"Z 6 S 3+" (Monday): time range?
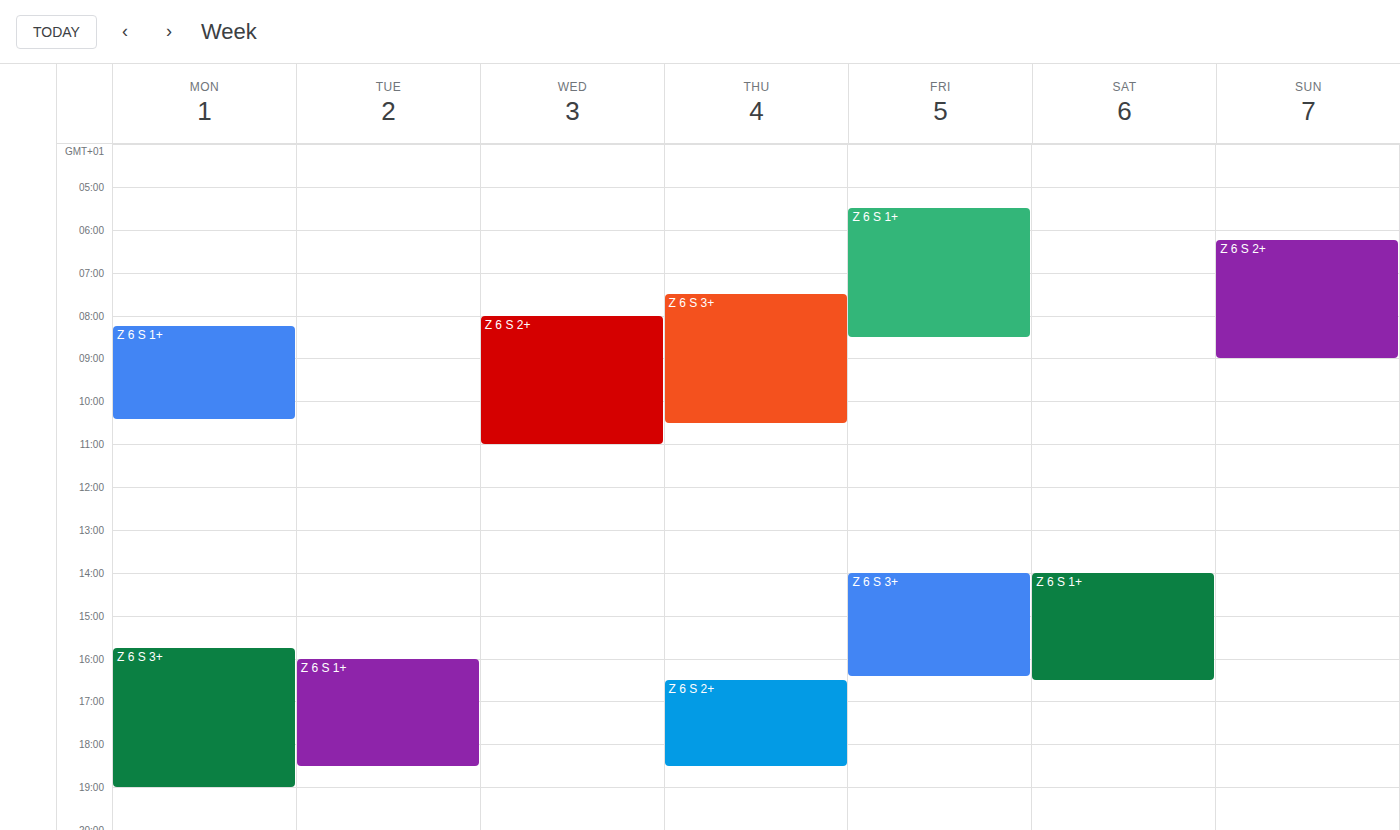
3:45 PM to 7:00 PM